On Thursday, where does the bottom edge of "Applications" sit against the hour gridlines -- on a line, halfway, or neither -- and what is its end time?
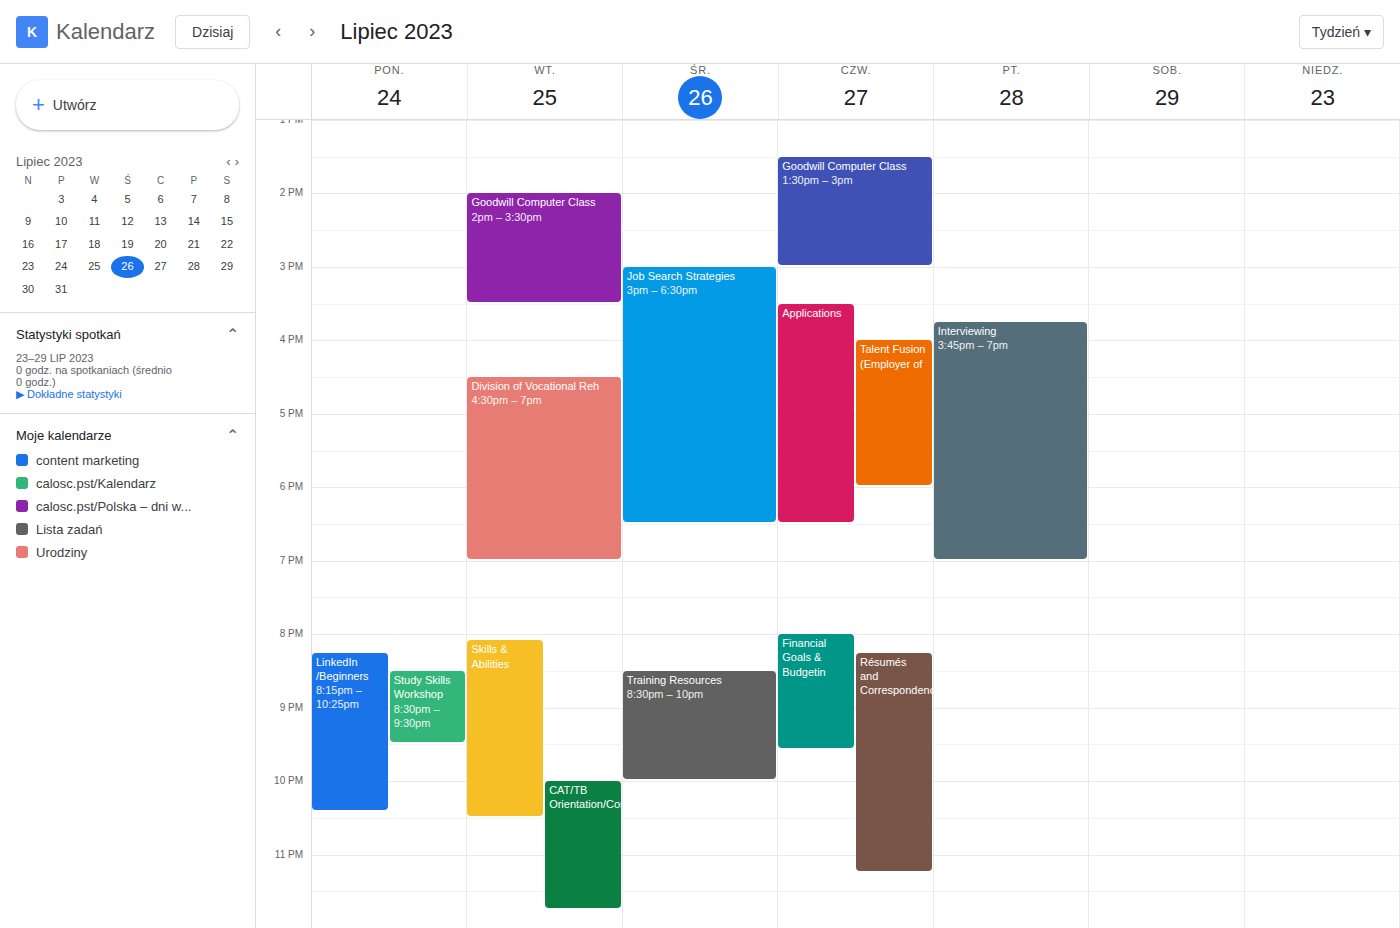
6:30 PM -- halfway between the 6 PM and 7 PM lines.